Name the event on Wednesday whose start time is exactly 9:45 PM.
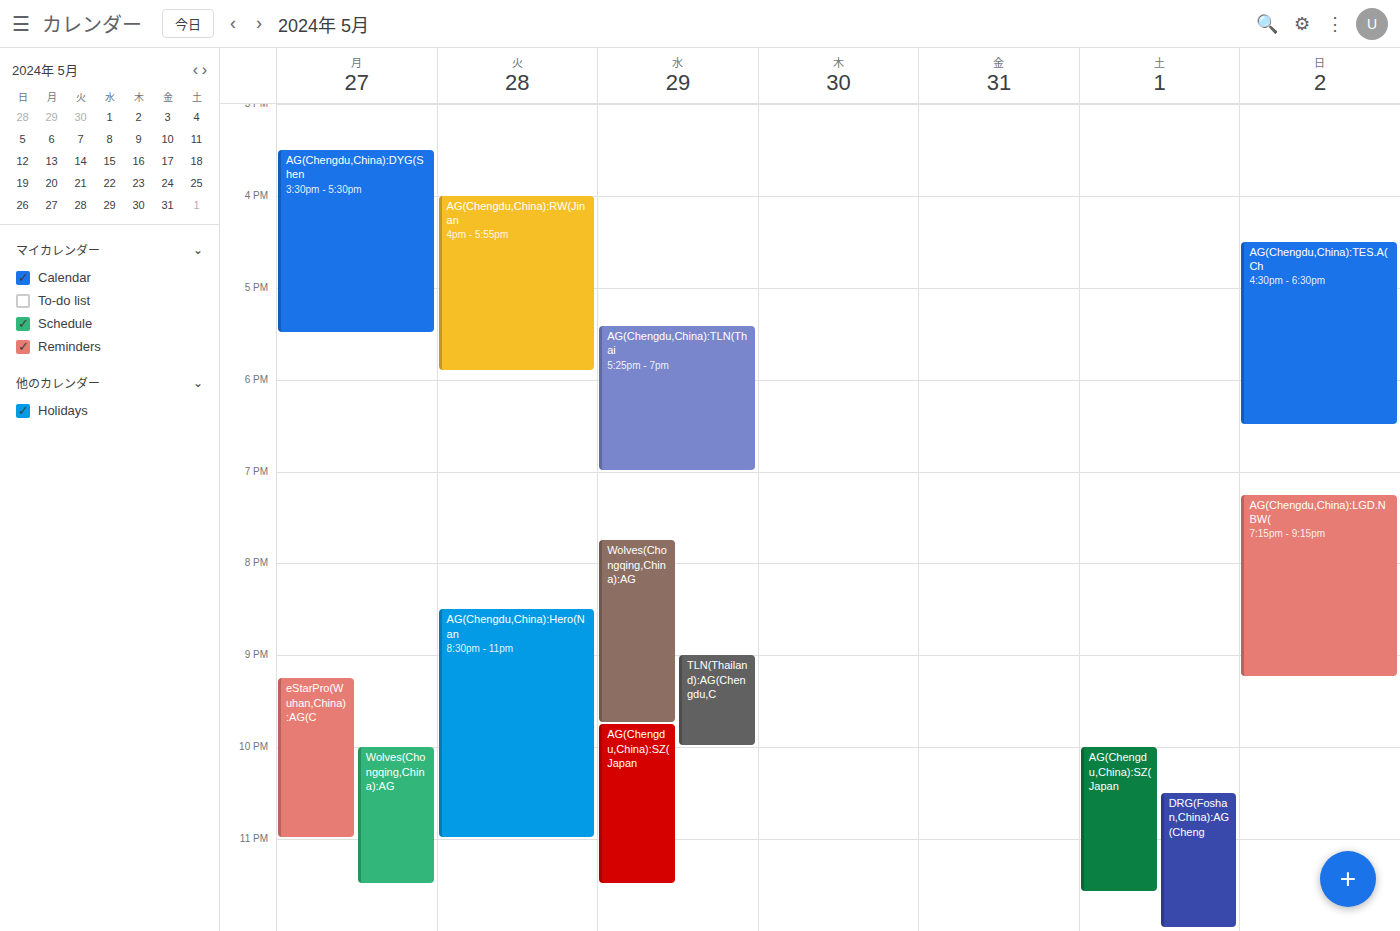
"AG(Chengdu,China):SZ(Japan"